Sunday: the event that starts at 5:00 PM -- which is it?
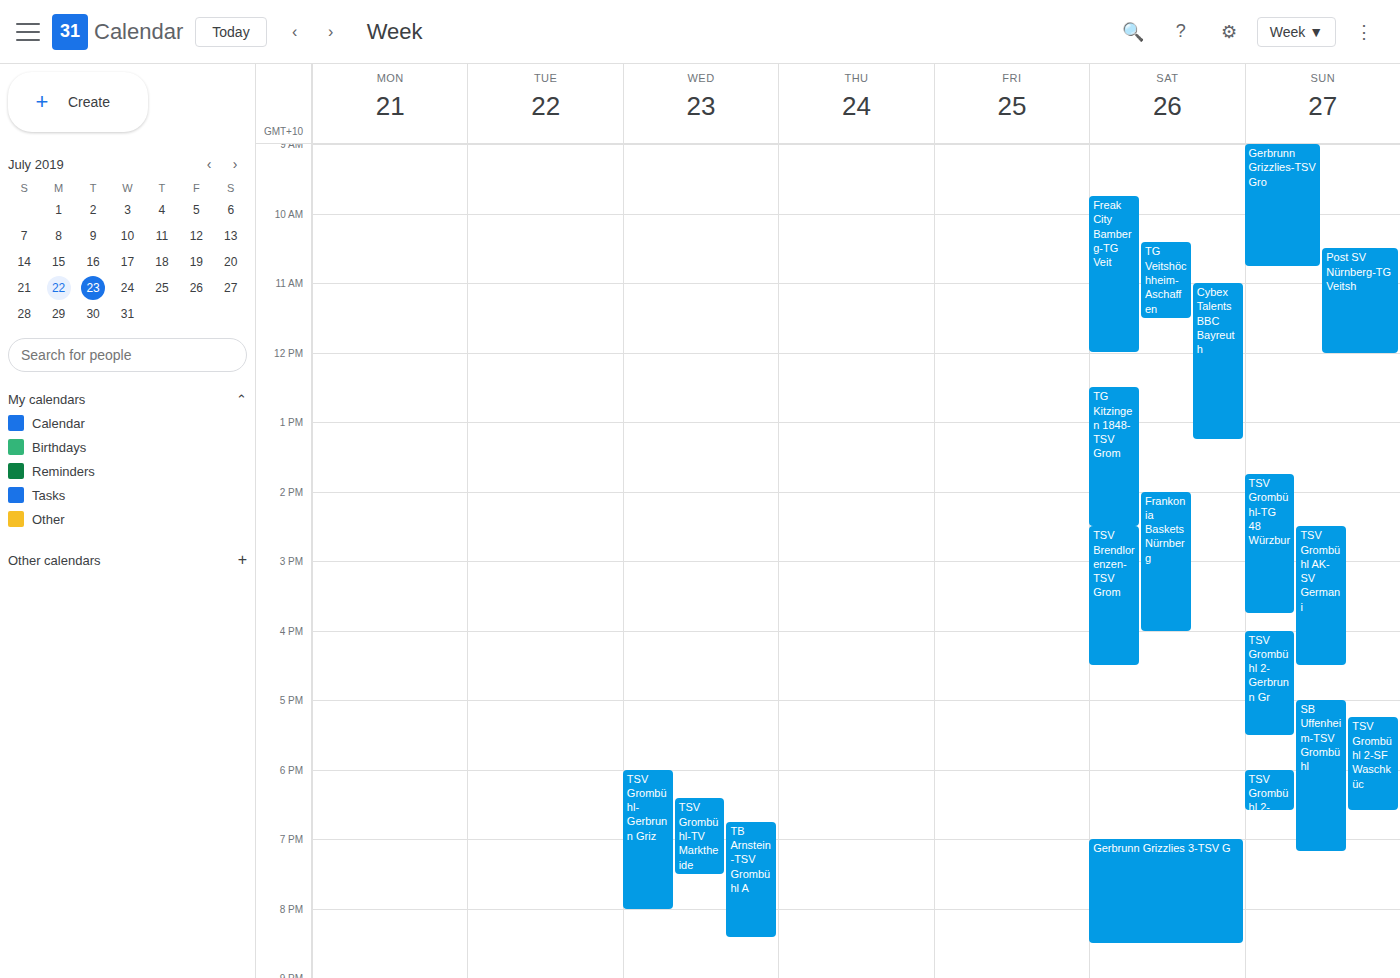
"SB Uffenheim-TSV Grombühl"